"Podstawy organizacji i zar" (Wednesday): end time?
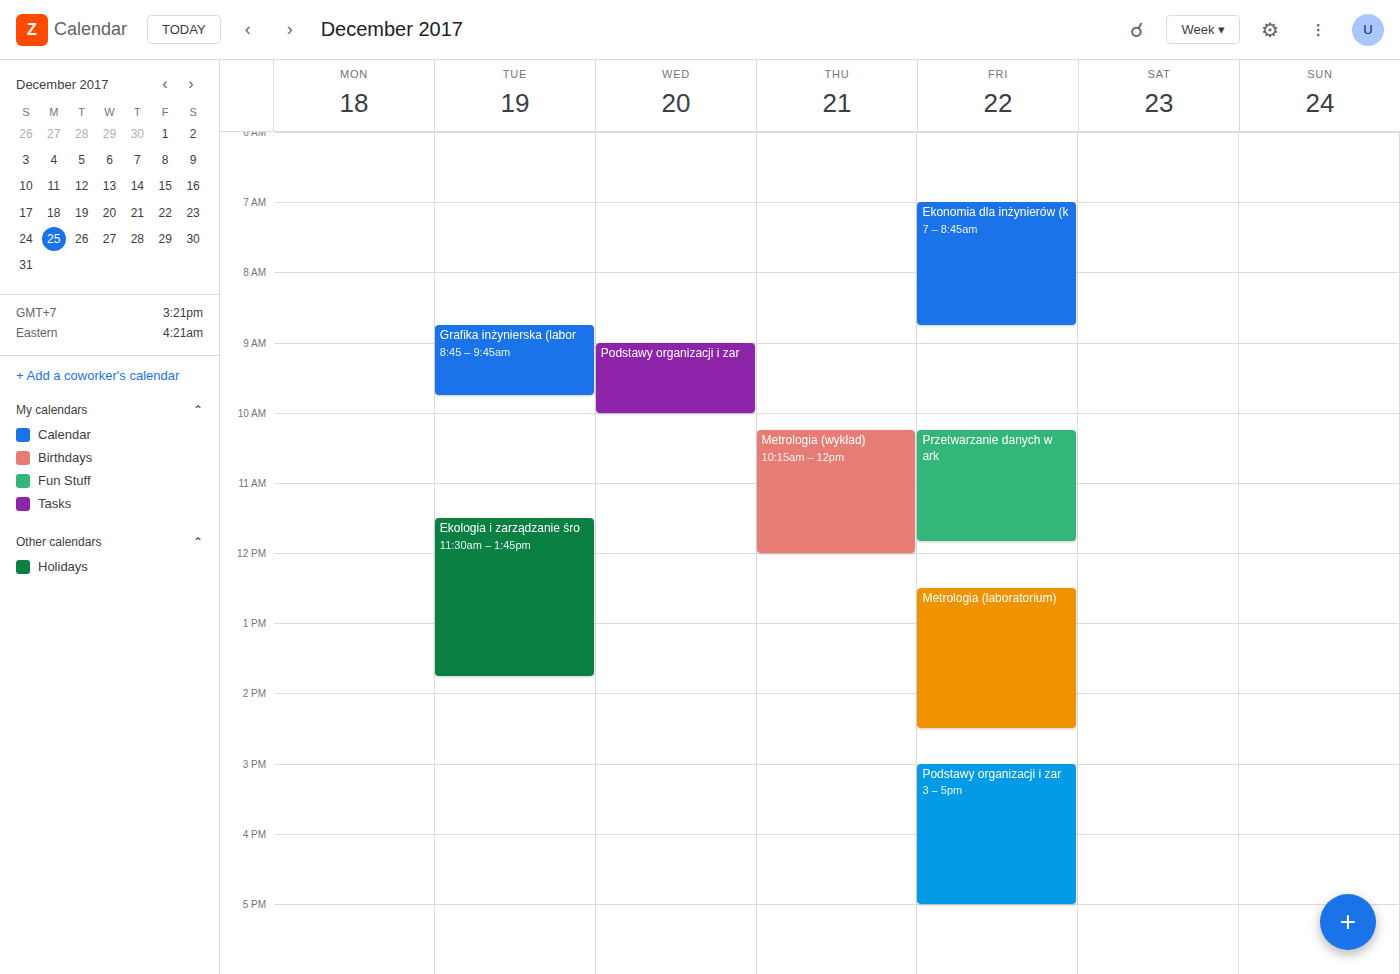
10:00